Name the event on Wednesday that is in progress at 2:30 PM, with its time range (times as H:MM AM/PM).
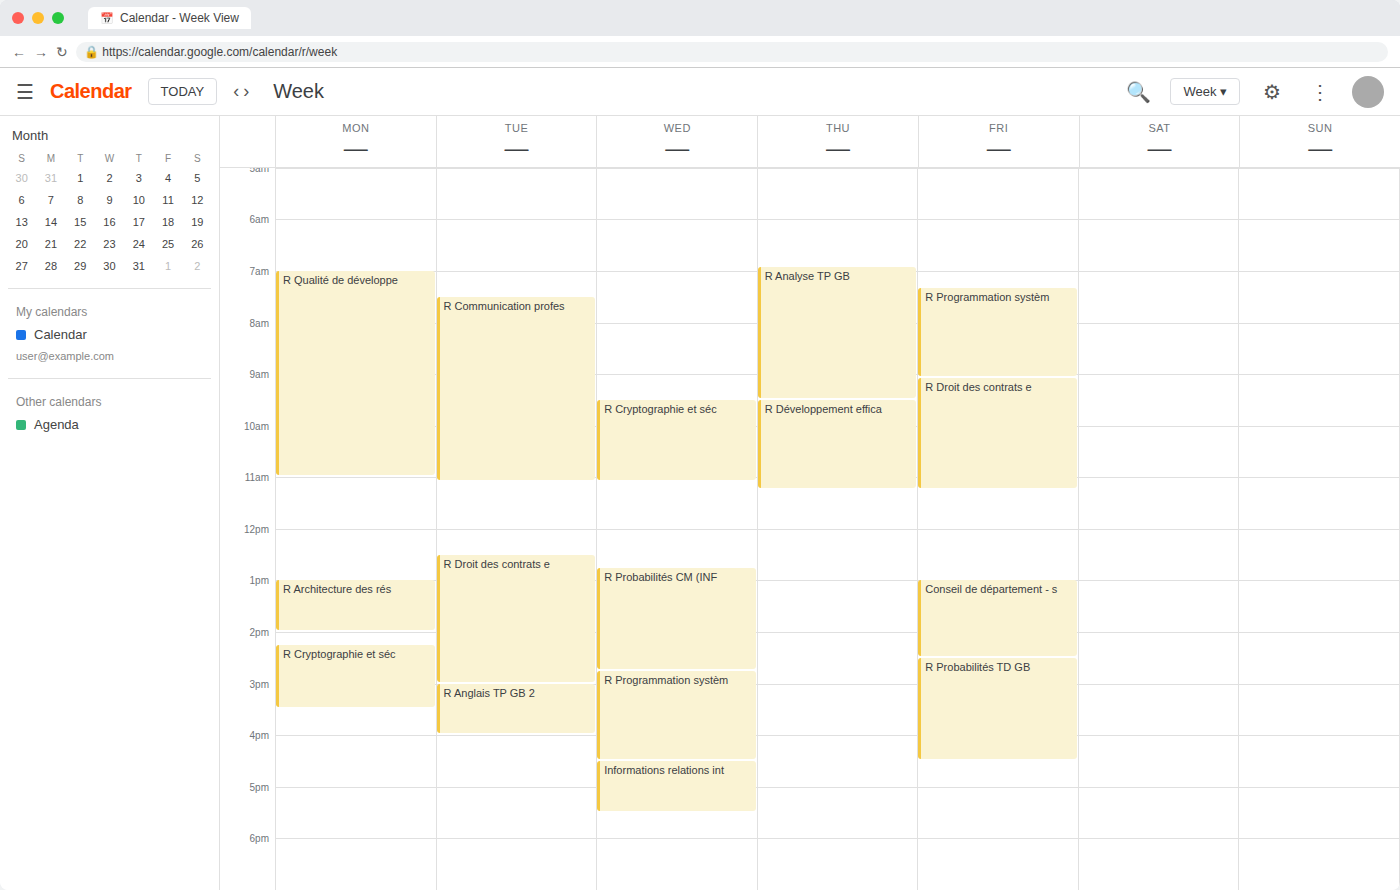
"R Probabilités CM (INF", 12:45 PM to 2:45 PM